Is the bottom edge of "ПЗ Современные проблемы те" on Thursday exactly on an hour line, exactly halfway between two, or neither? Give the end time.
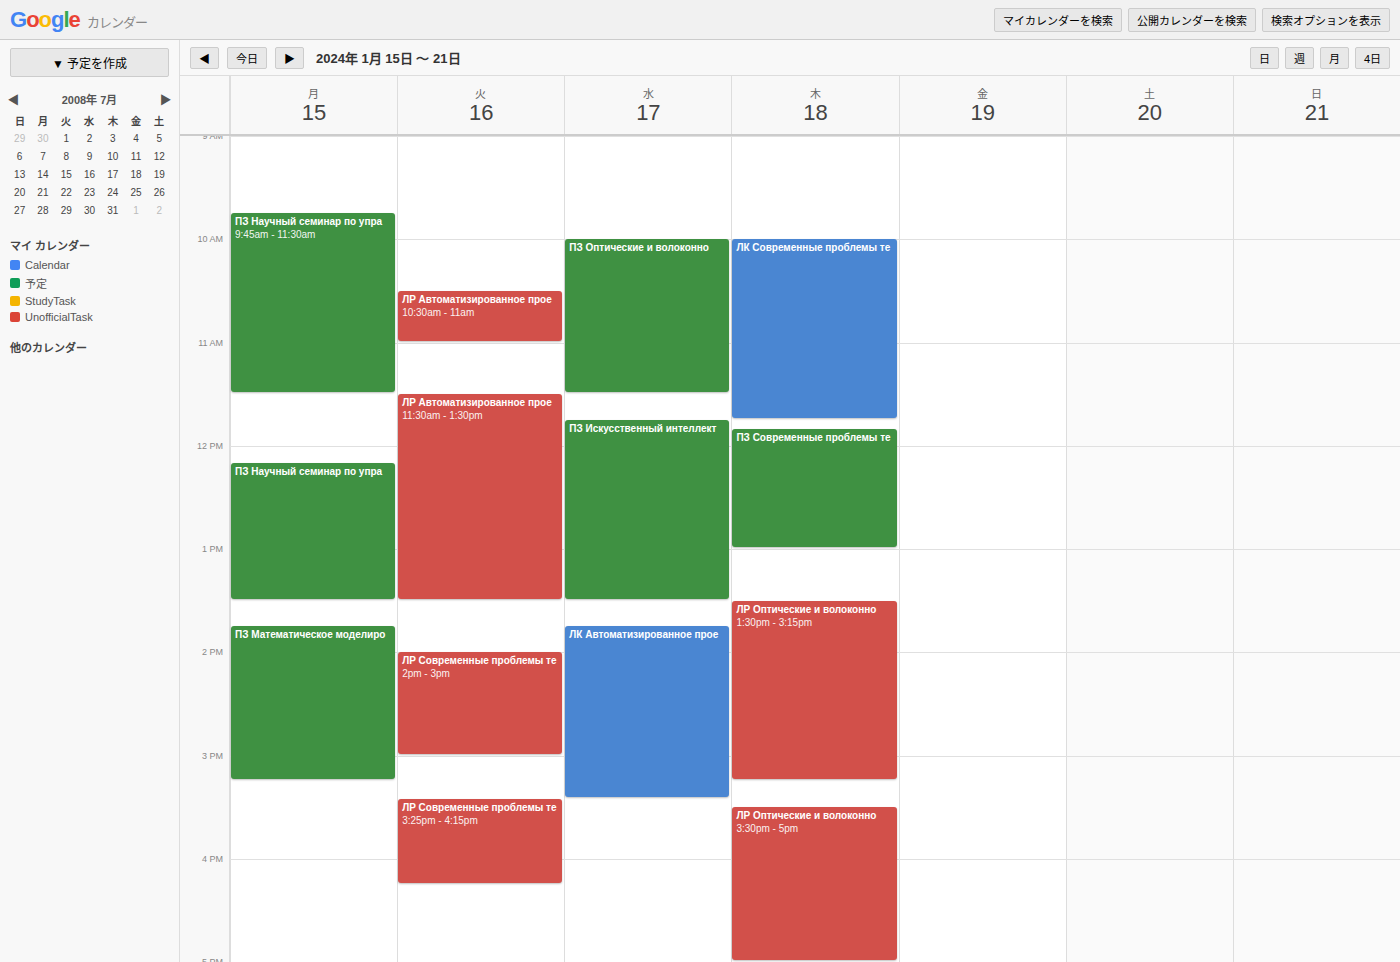
1:00 PM -- exactly on the 1 PM line.